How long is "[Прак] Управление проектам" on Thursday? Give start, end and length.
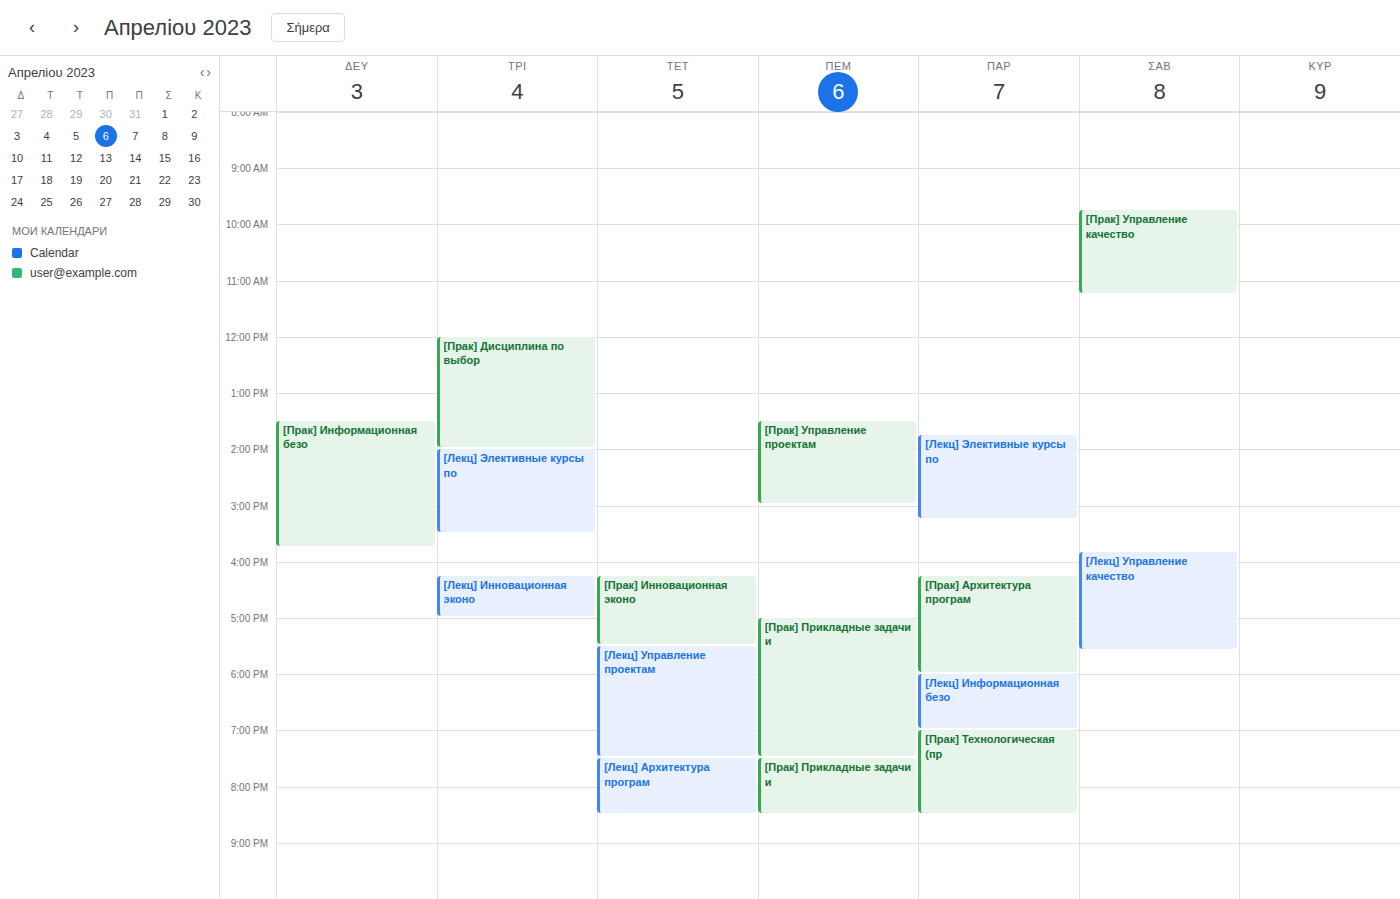
1:30 PM to 3:00 PM, 1 hour 30 minutes